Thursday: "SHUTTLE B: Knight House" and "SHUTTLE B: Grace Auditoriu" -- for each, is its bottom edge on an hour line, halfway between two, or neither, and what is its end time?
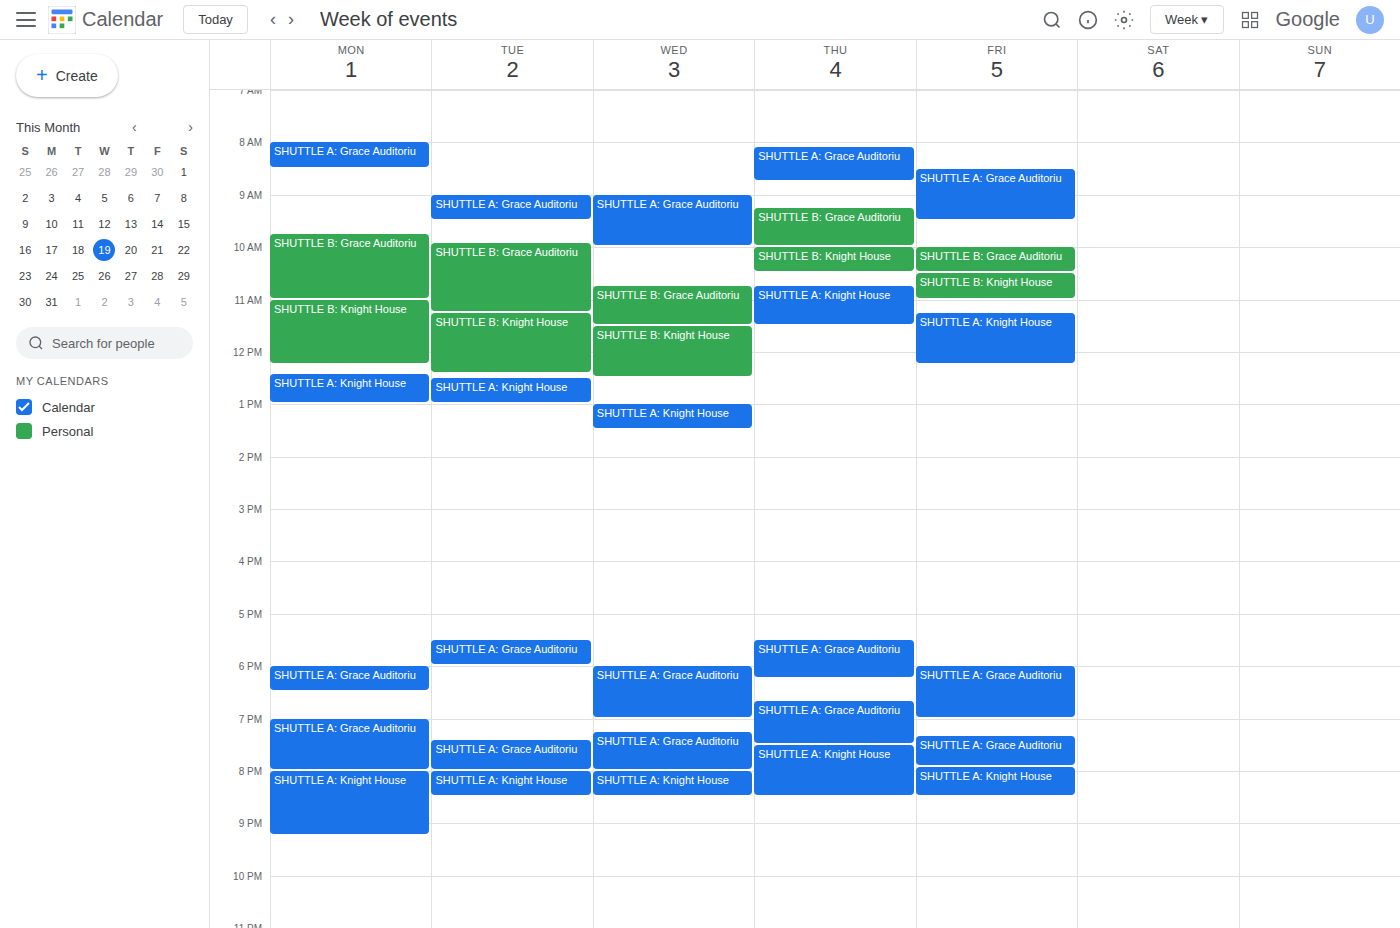
"SHUTTLE B: Knight House": 10:30 AM, halfway between the 10 AM and 11 AM lines. "SHUTTLE B: Grace Auditoriu": 10:00 AM, exactly on the 10 AM line.